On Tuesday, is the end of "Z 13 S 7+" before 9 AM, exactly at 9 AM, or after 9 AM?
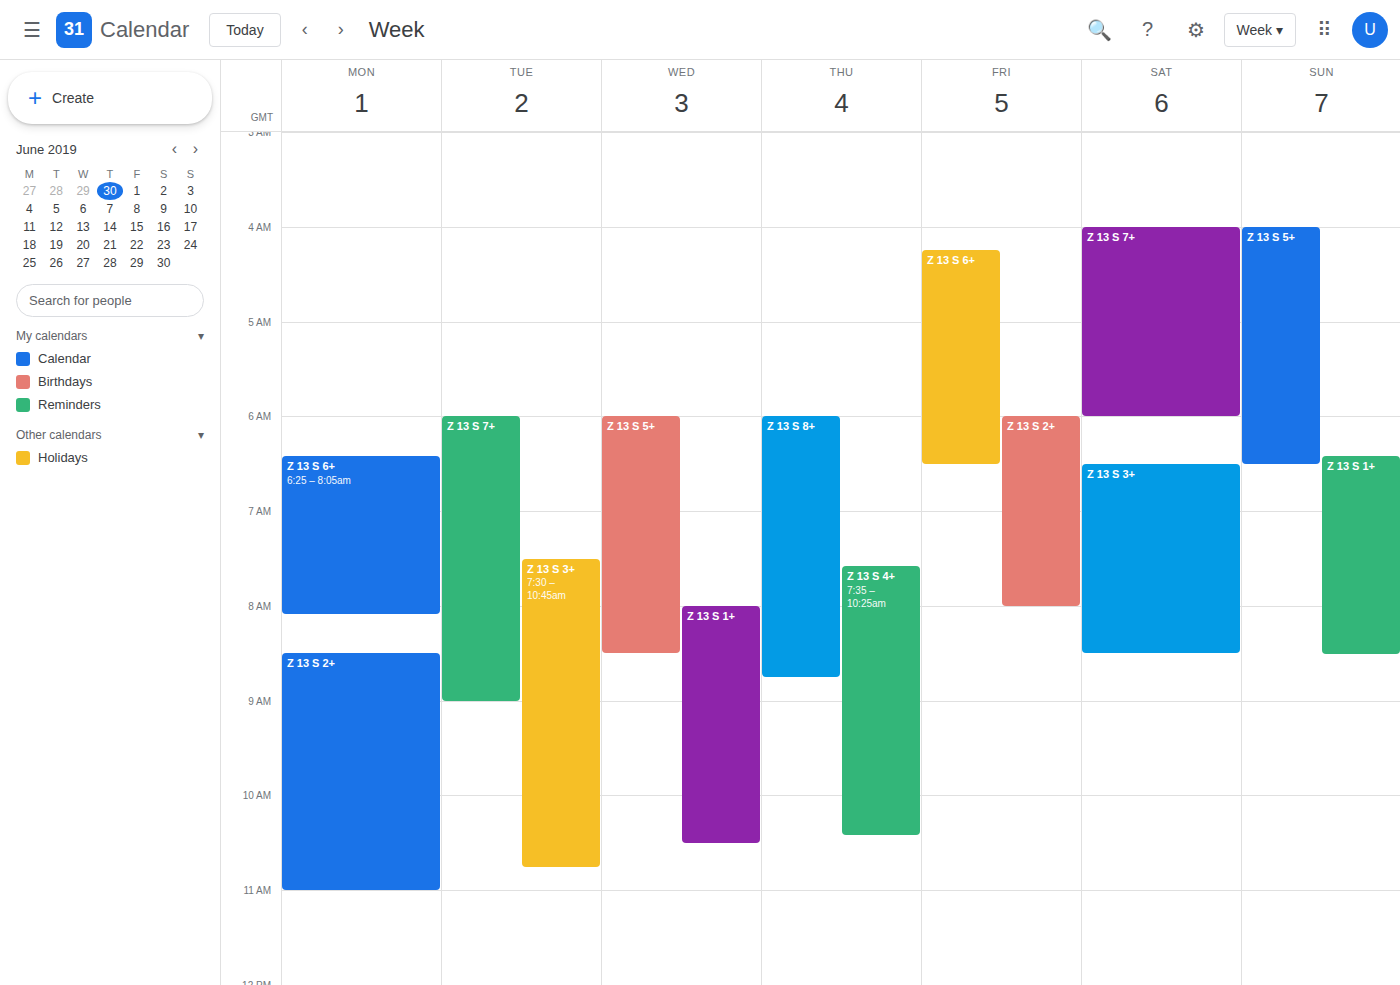
9:00 AM -- exactly at 9 AM, on the 9 AM line.